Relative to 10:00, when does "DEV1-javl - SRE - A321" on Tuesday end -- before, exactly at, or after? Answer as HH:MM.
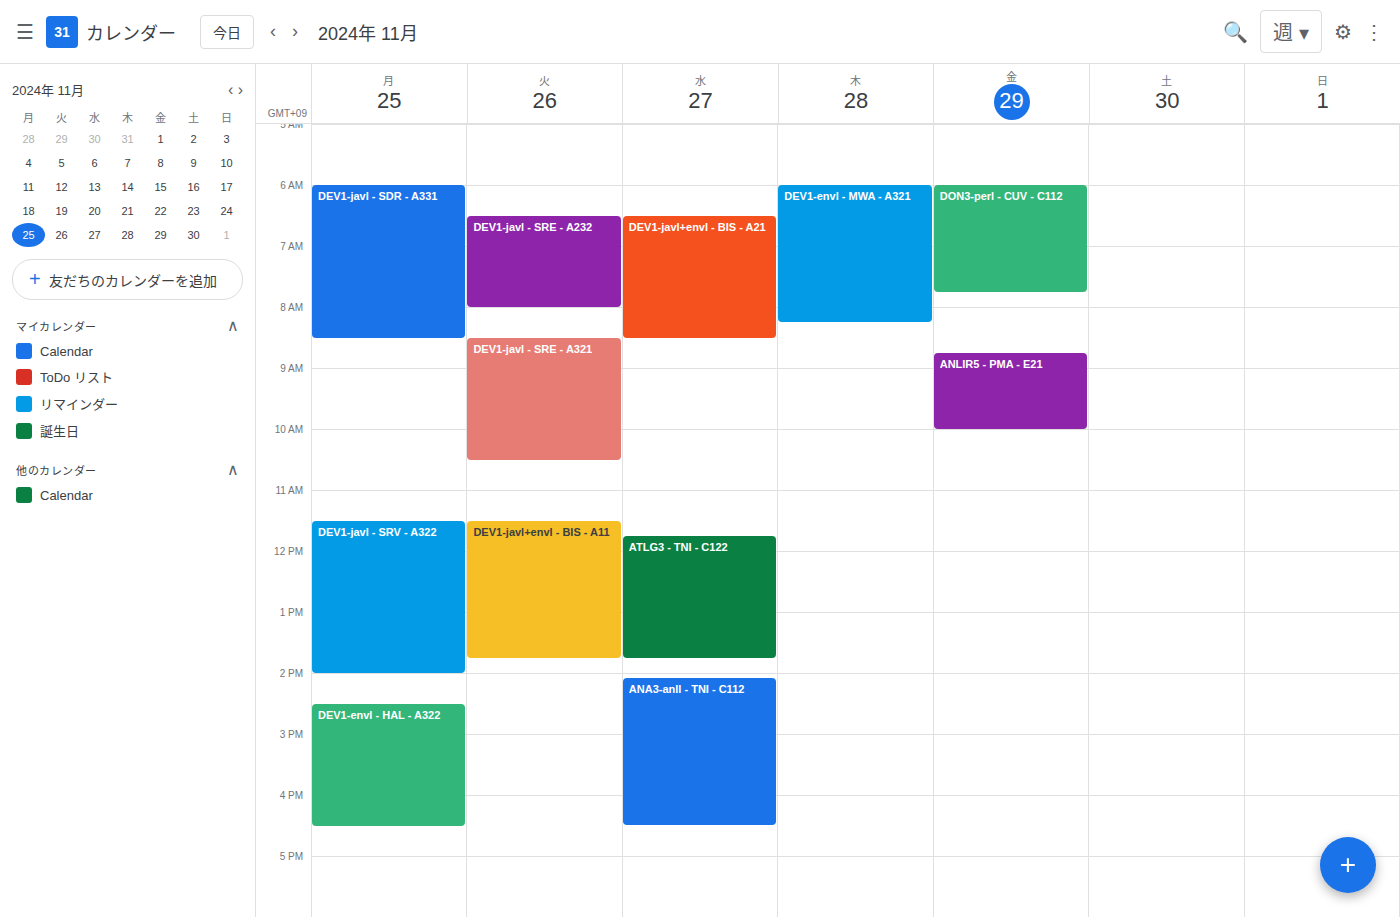
10:30 -- after 10:00, 30 minutes below the 10:00 line.